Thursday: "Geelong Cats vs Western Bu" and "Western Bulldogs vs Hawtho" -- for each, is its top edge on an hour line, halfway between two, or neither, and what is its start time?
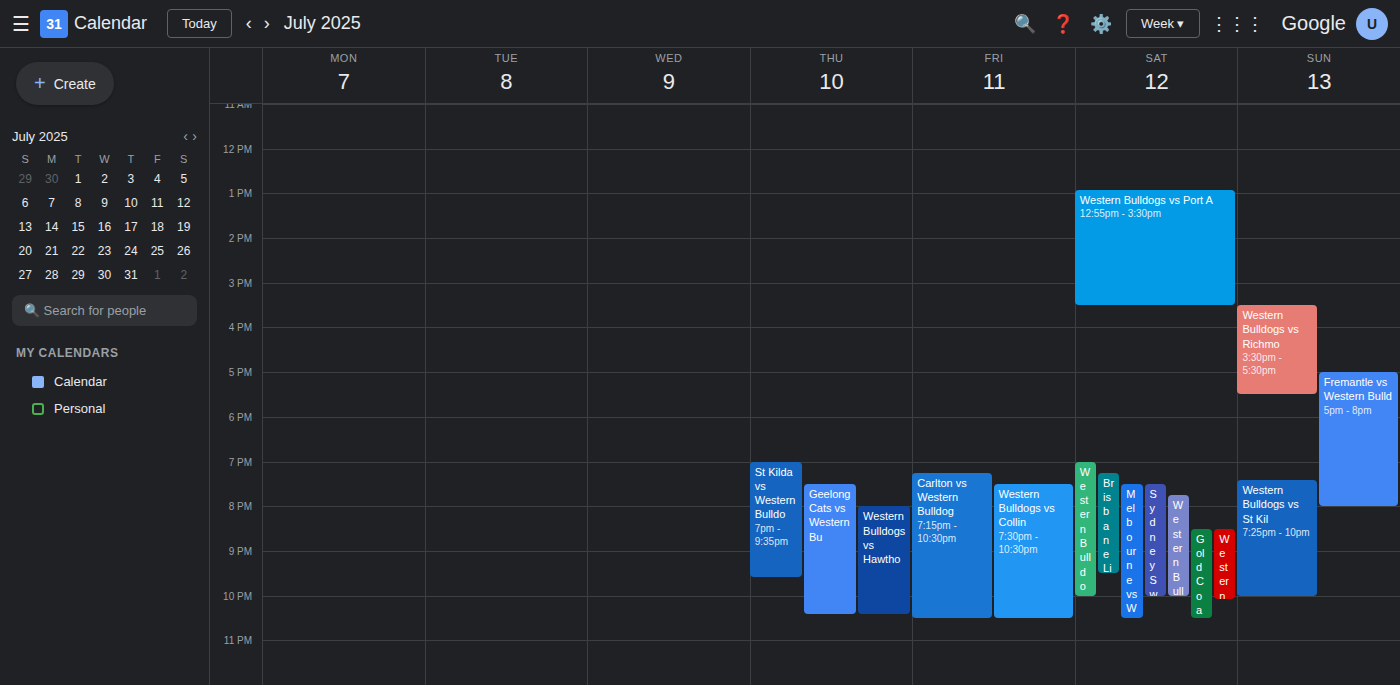
"Geelong Cats vs Western Bu": 7:30 PM, halfway between the 7 PM and 8 PM lines. "Western Bulldogs vs Hawtho": 8:00 PM, exactly on the 8 PM line.